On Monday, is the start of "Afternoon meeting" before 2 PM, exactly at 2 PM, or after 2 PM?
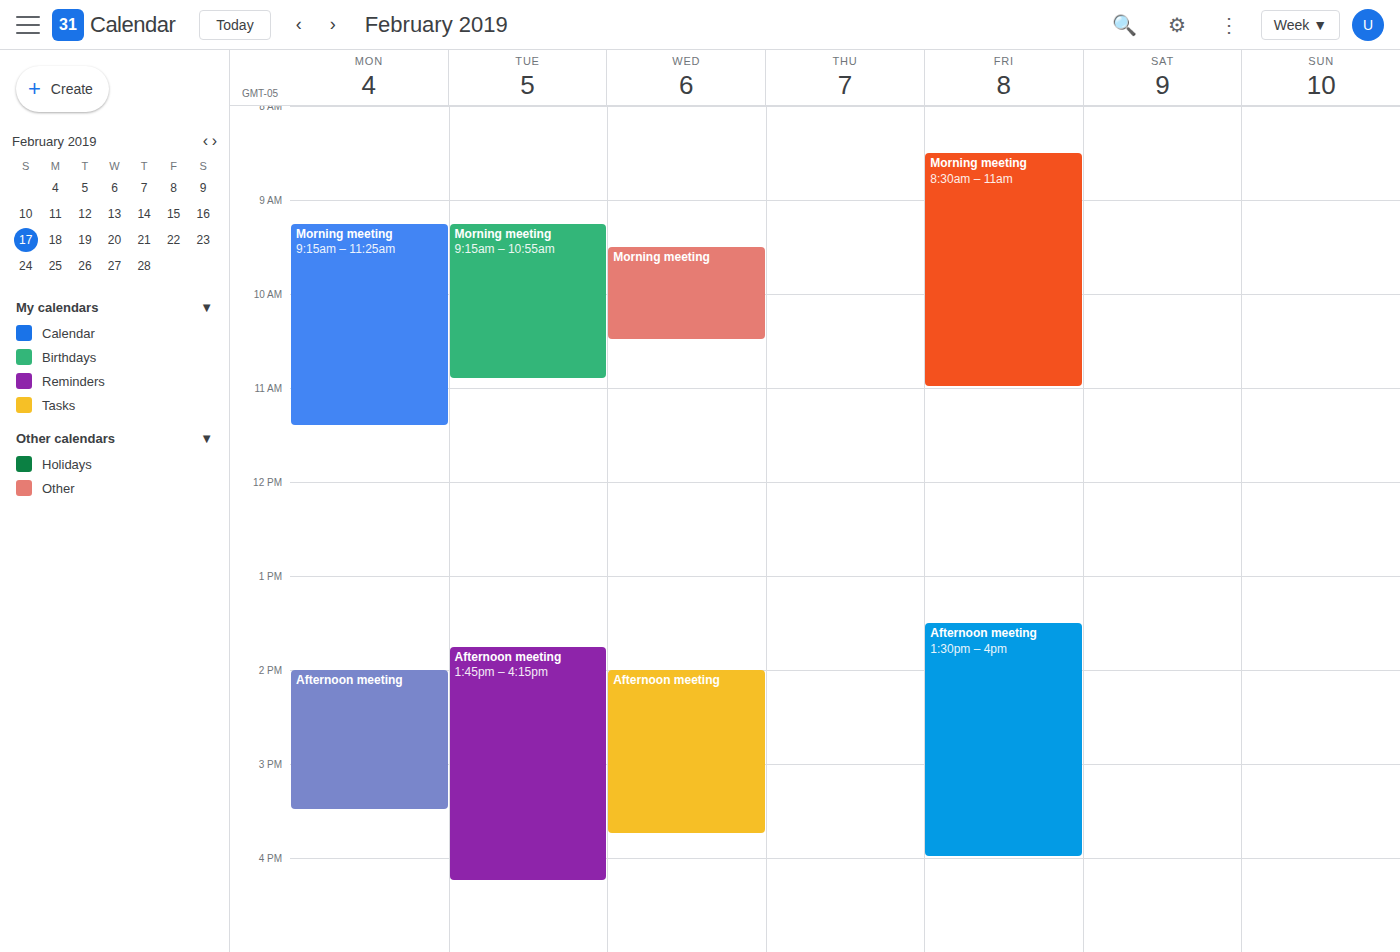
2:00 PM -- exactly at 2 PM, on the 2 PM line.